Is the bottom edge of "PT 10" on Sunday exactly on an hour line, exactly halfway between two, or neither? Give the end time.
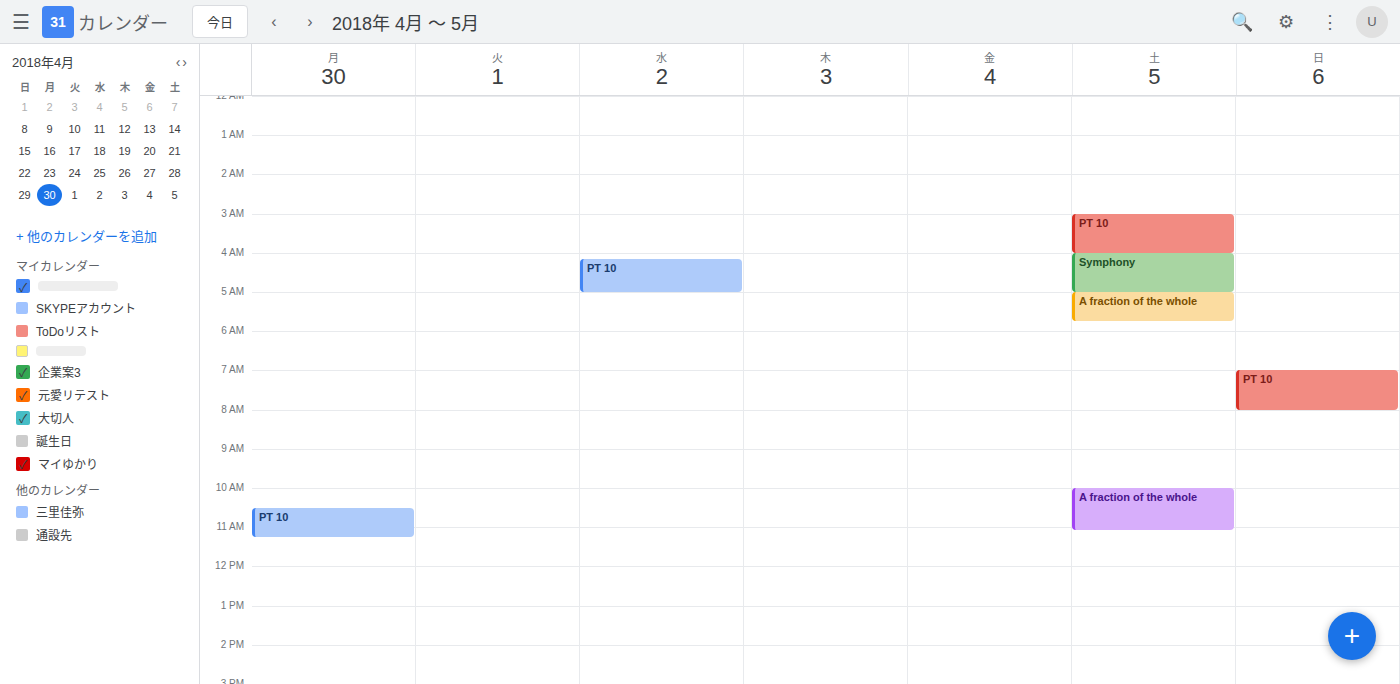
8:00 AM -- exactly on the 8 AM line.